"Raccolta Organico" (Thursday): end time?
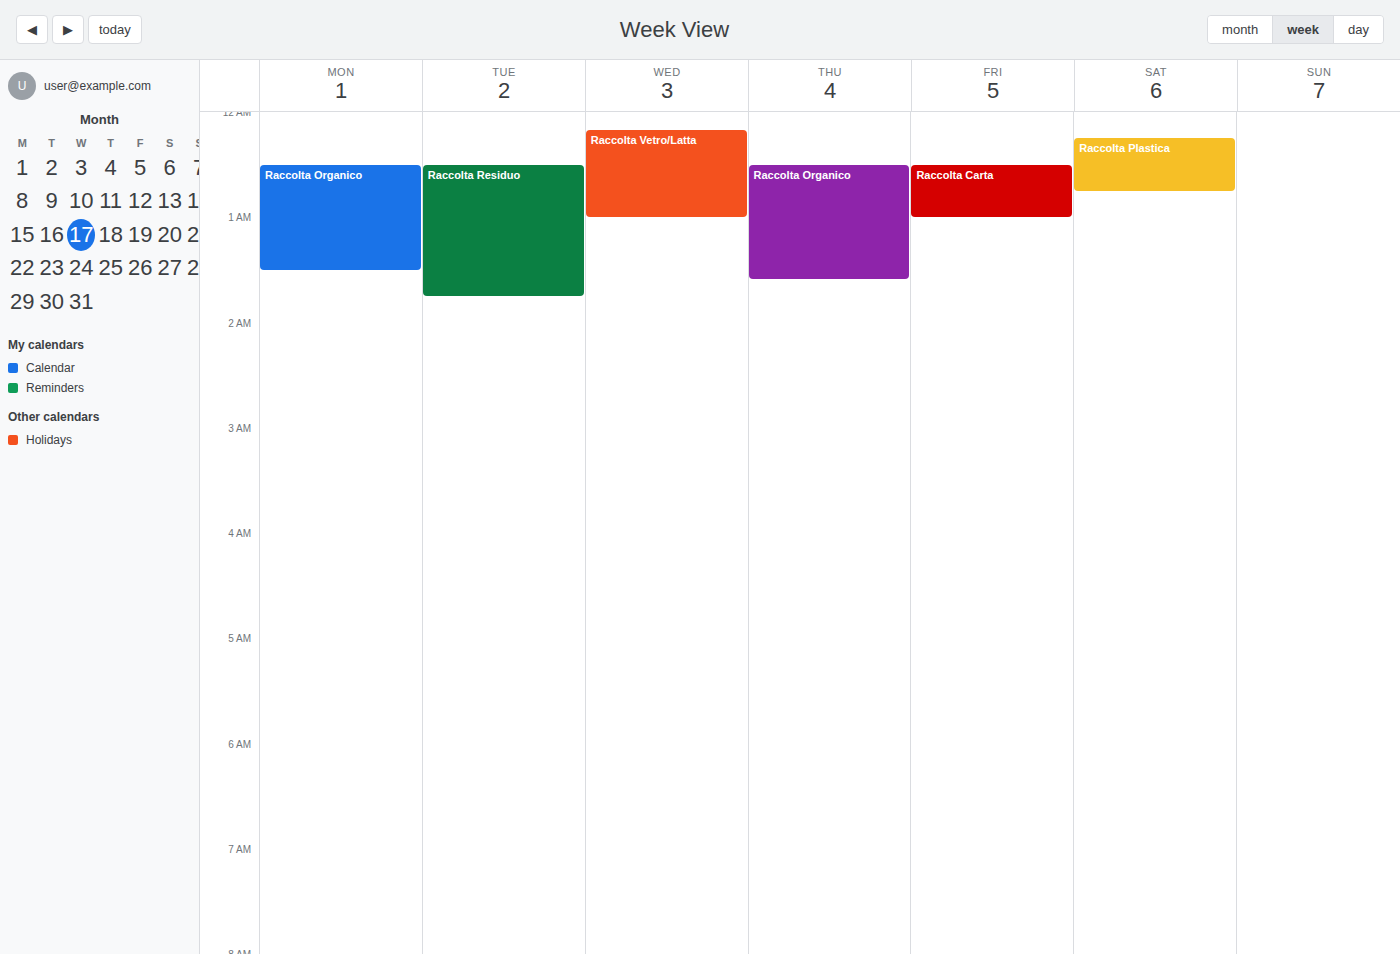
1:35 AM